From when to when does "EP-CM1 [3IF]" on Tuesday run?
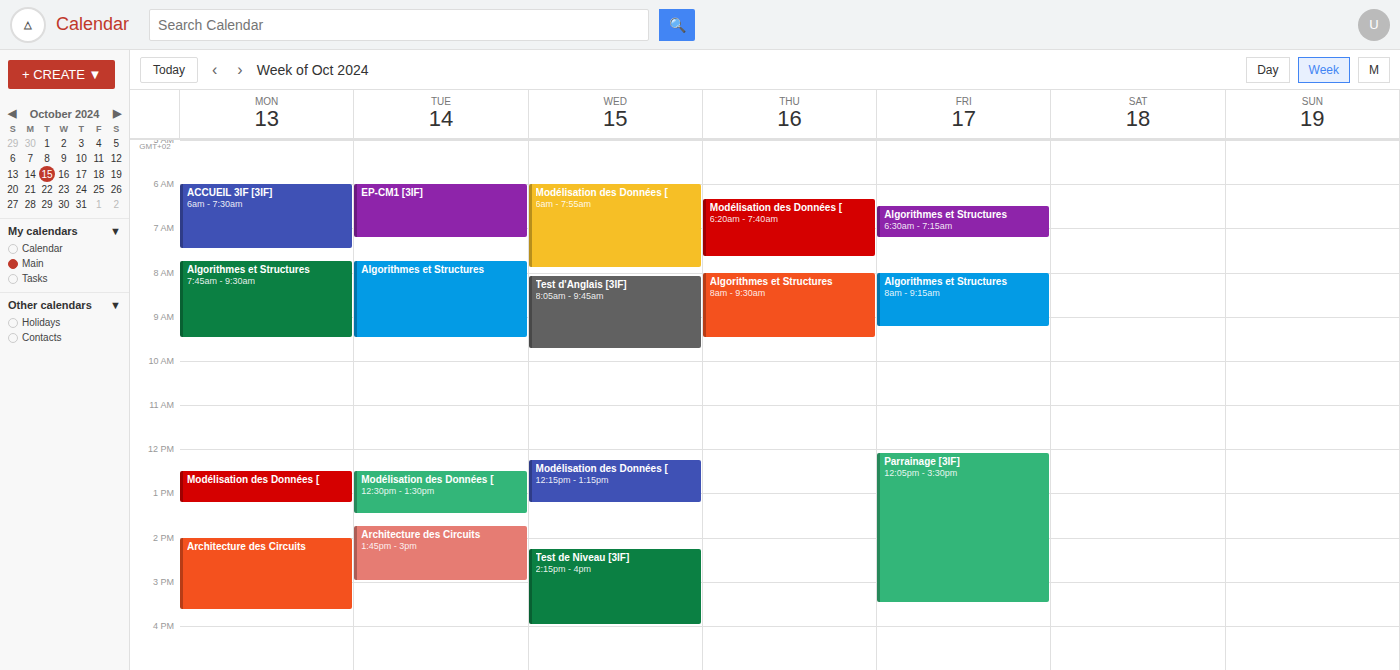
6:00 AM to 7:15 AM